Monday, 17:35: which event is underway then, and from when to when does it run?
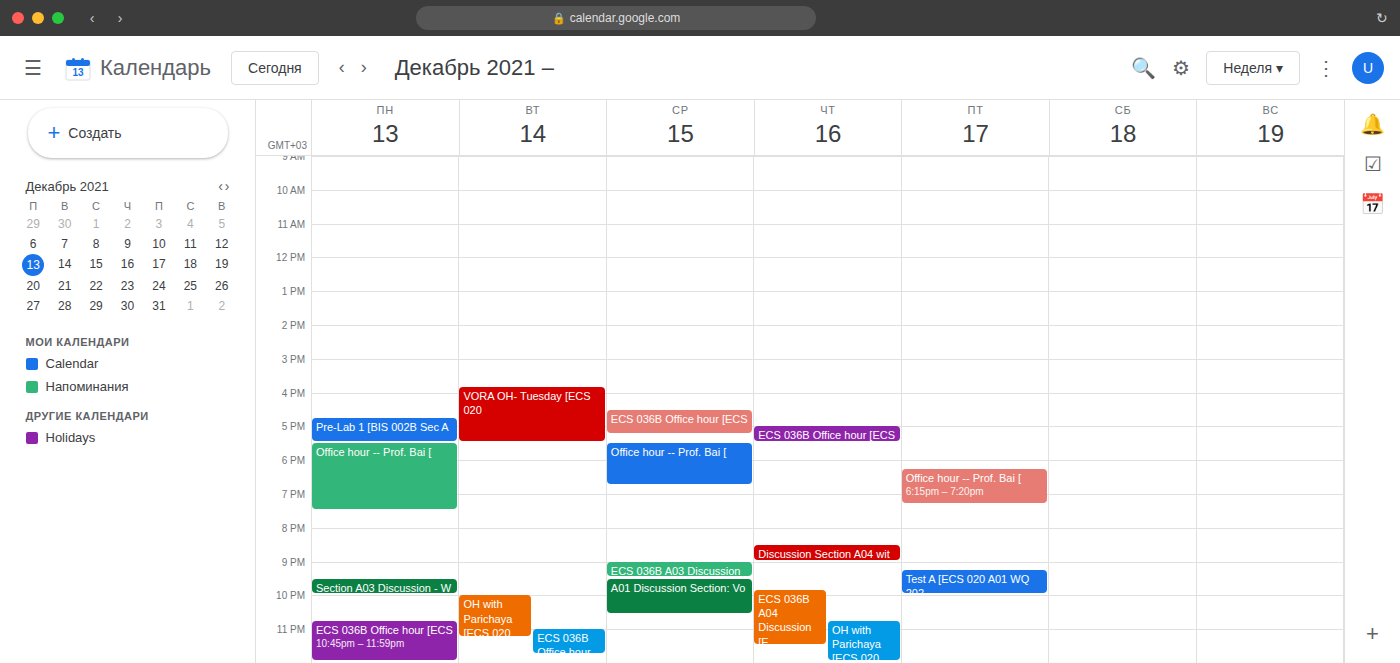
"Office hour -- Prof. Bai [", 17:30 to 19:30